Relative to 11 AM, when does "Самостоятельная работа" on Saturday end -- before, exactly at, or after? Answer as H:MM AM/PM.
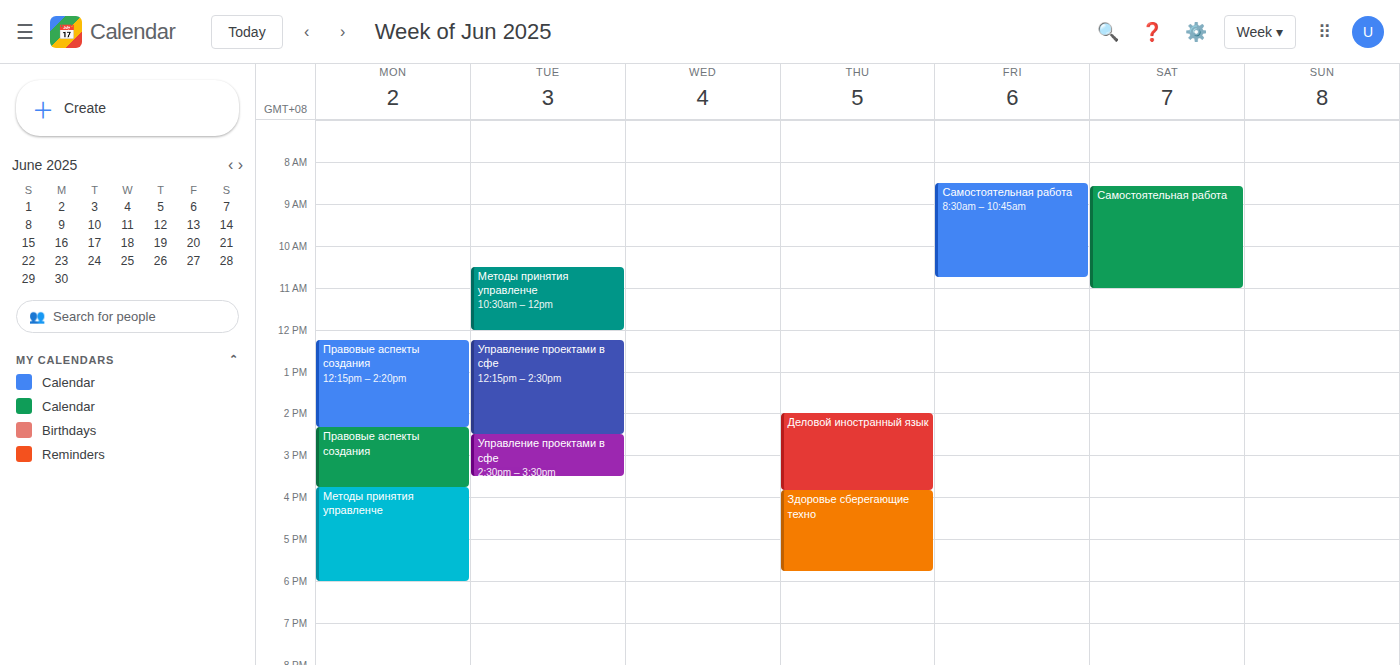
11:00 AM -- exactly at 11 AM, on the 11 AM line.